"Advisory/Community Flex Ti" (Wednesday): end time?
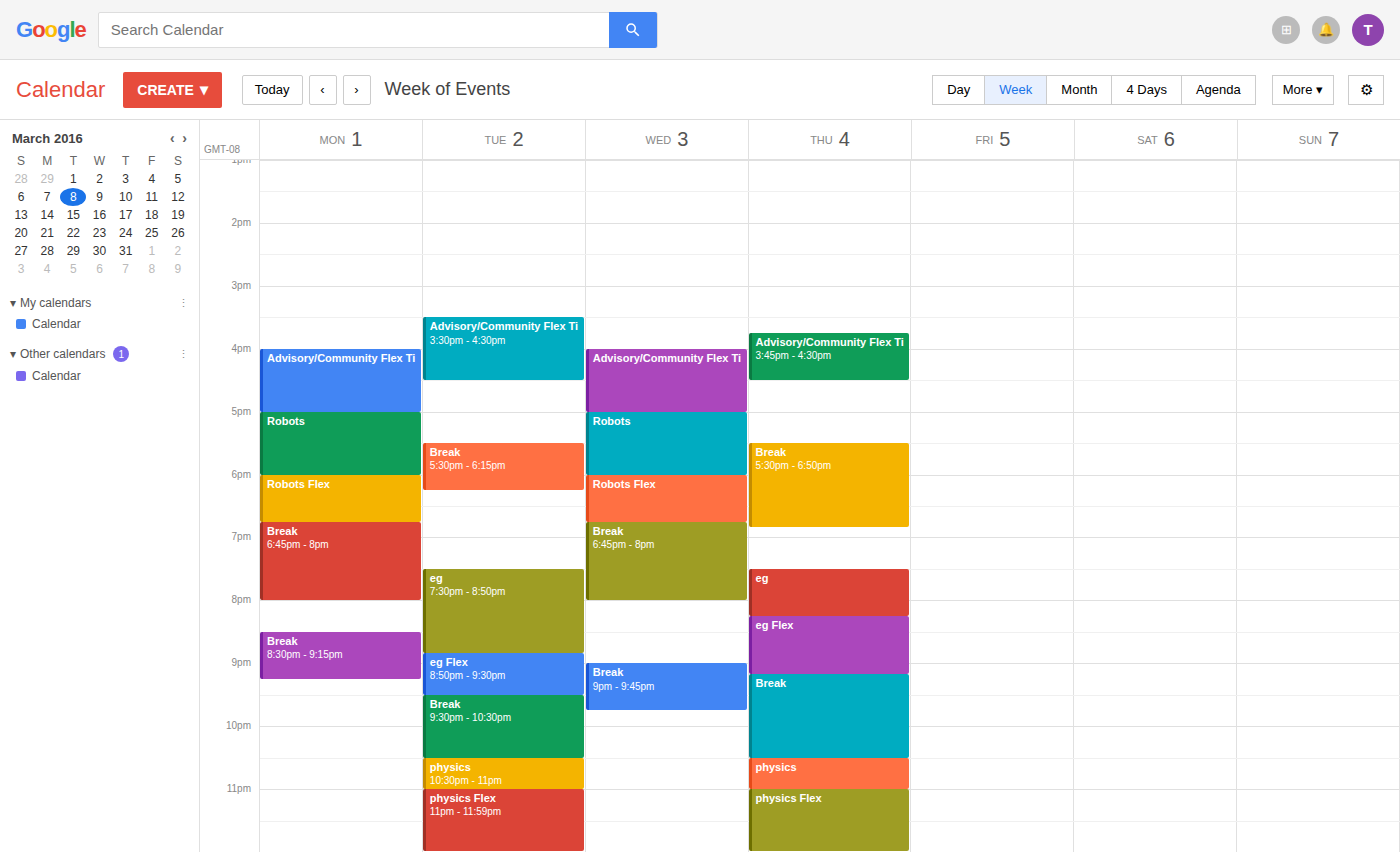
17:00